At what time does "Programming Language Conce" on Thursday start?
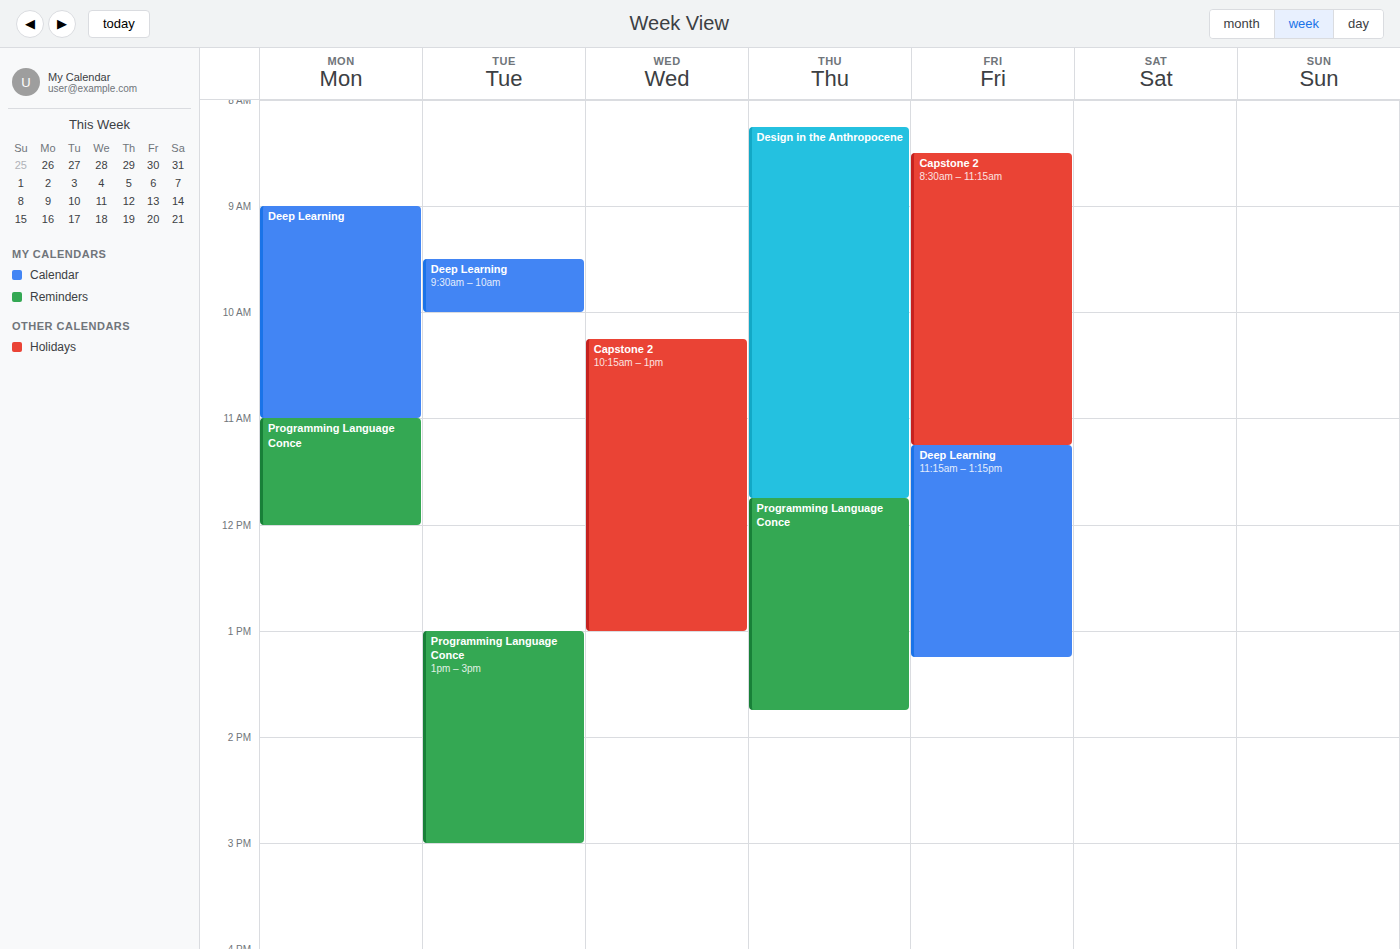
11:45 AM